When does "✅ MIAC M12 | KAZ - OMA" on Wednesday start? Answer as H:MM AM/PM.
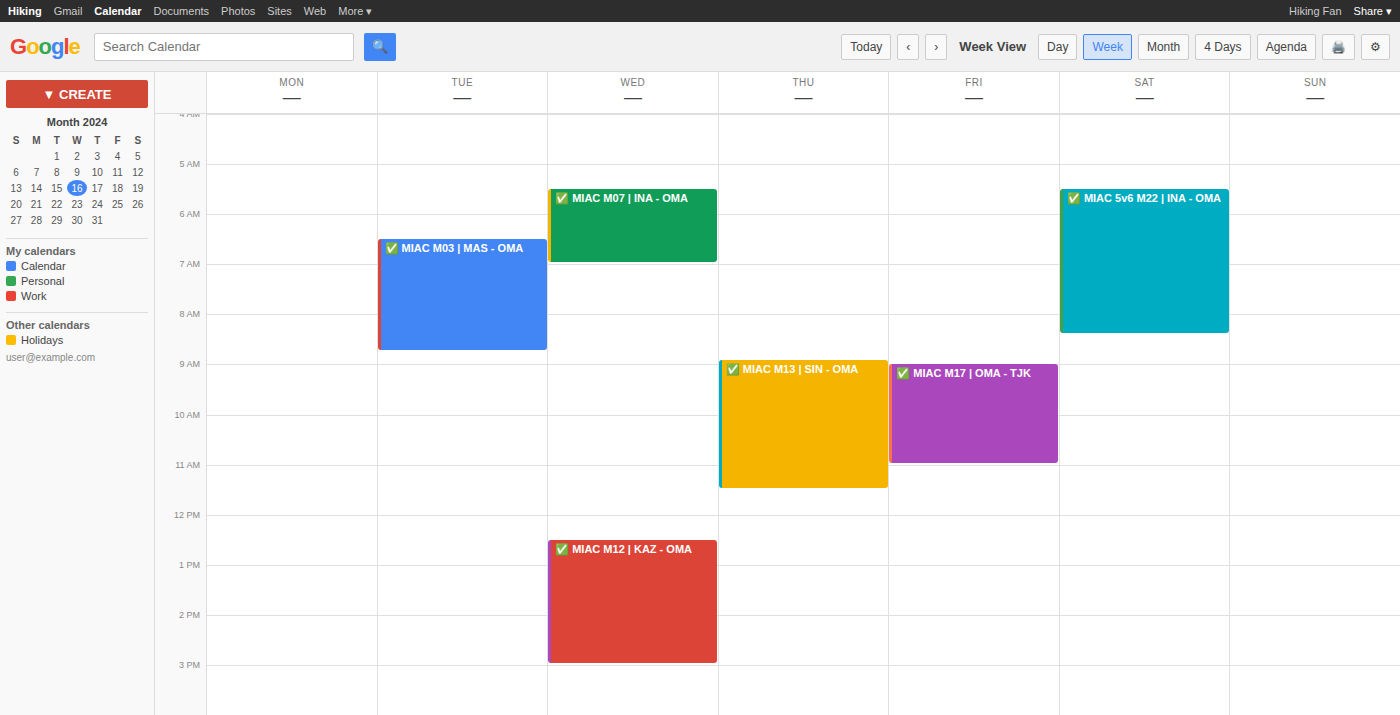
12:30 PM